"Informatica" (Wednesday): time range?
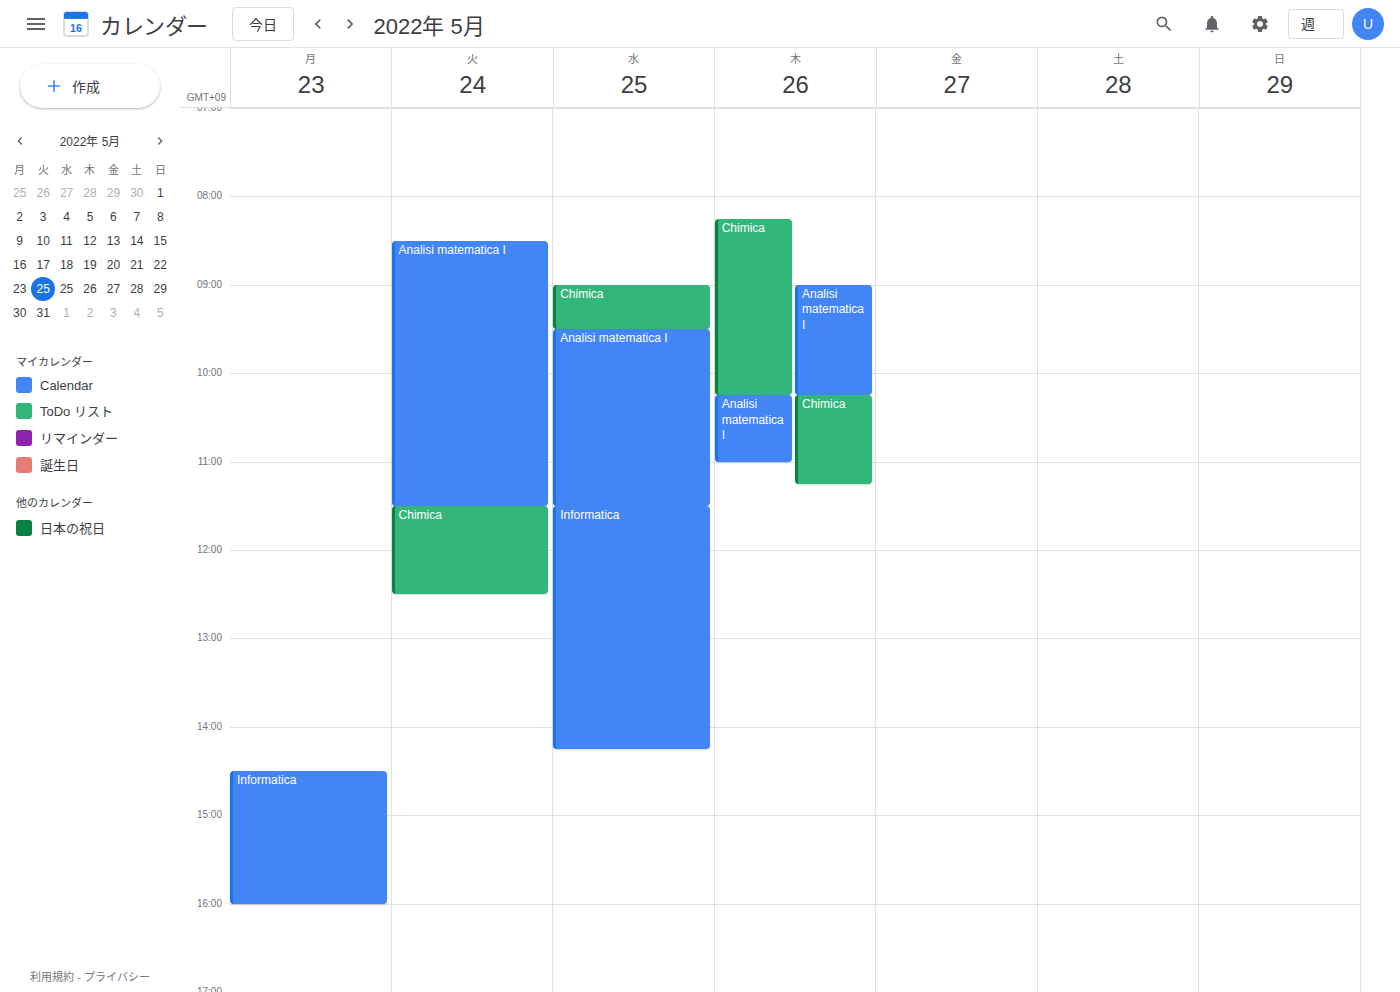
11:30 AM to 2:15 PM